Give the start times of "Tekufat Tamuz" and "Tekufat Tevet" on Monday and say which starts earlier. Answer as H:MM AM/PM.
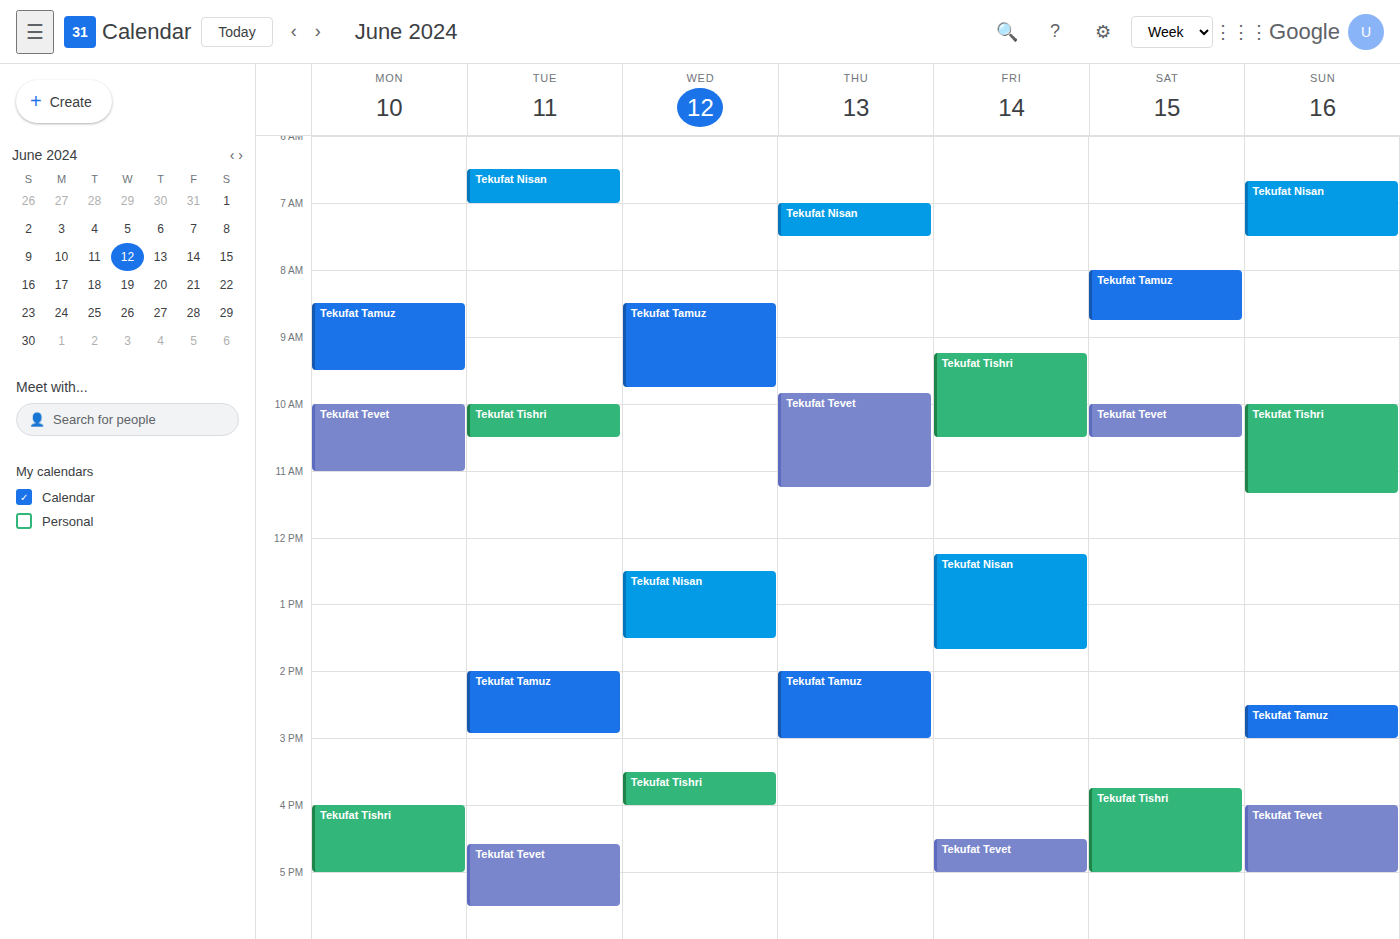
"Tekufat Tamuz" 8:30 AM; "Tekufat Tevet" 10:00 AM.